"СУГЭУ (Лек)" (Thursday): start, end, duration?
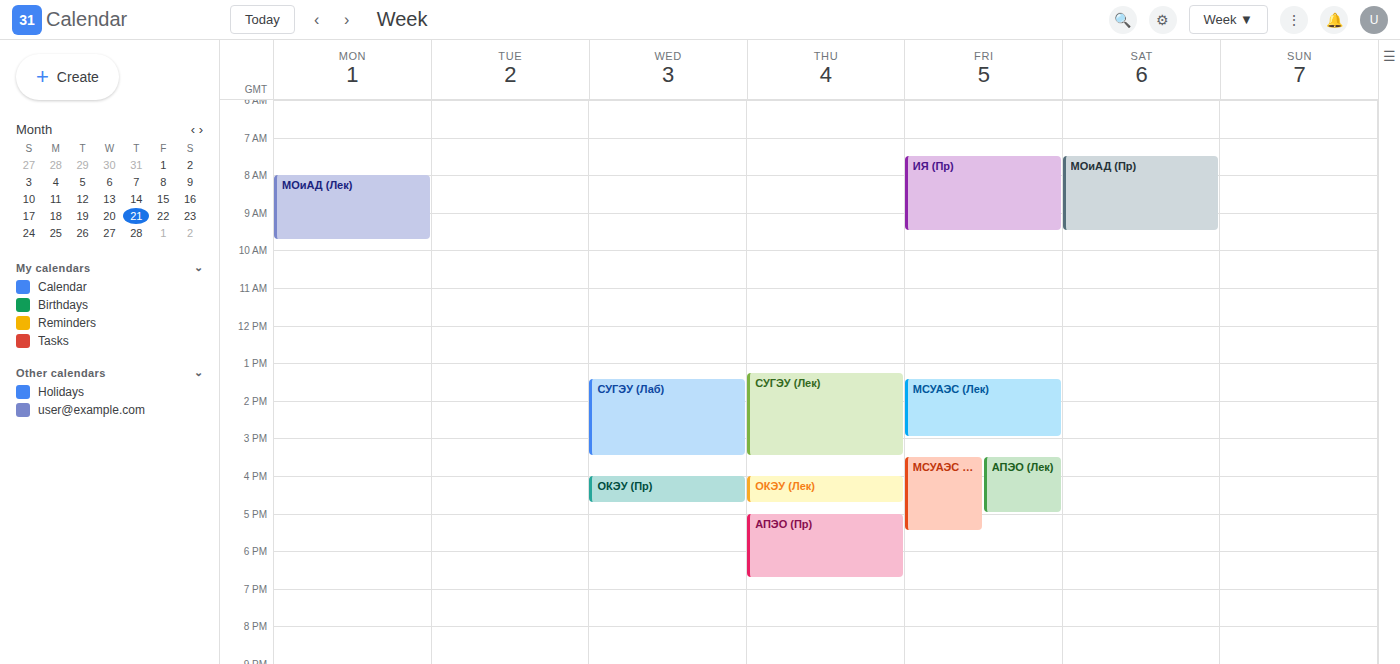
1:15 PM to 3:30 PM, 2 hours 15 minutes